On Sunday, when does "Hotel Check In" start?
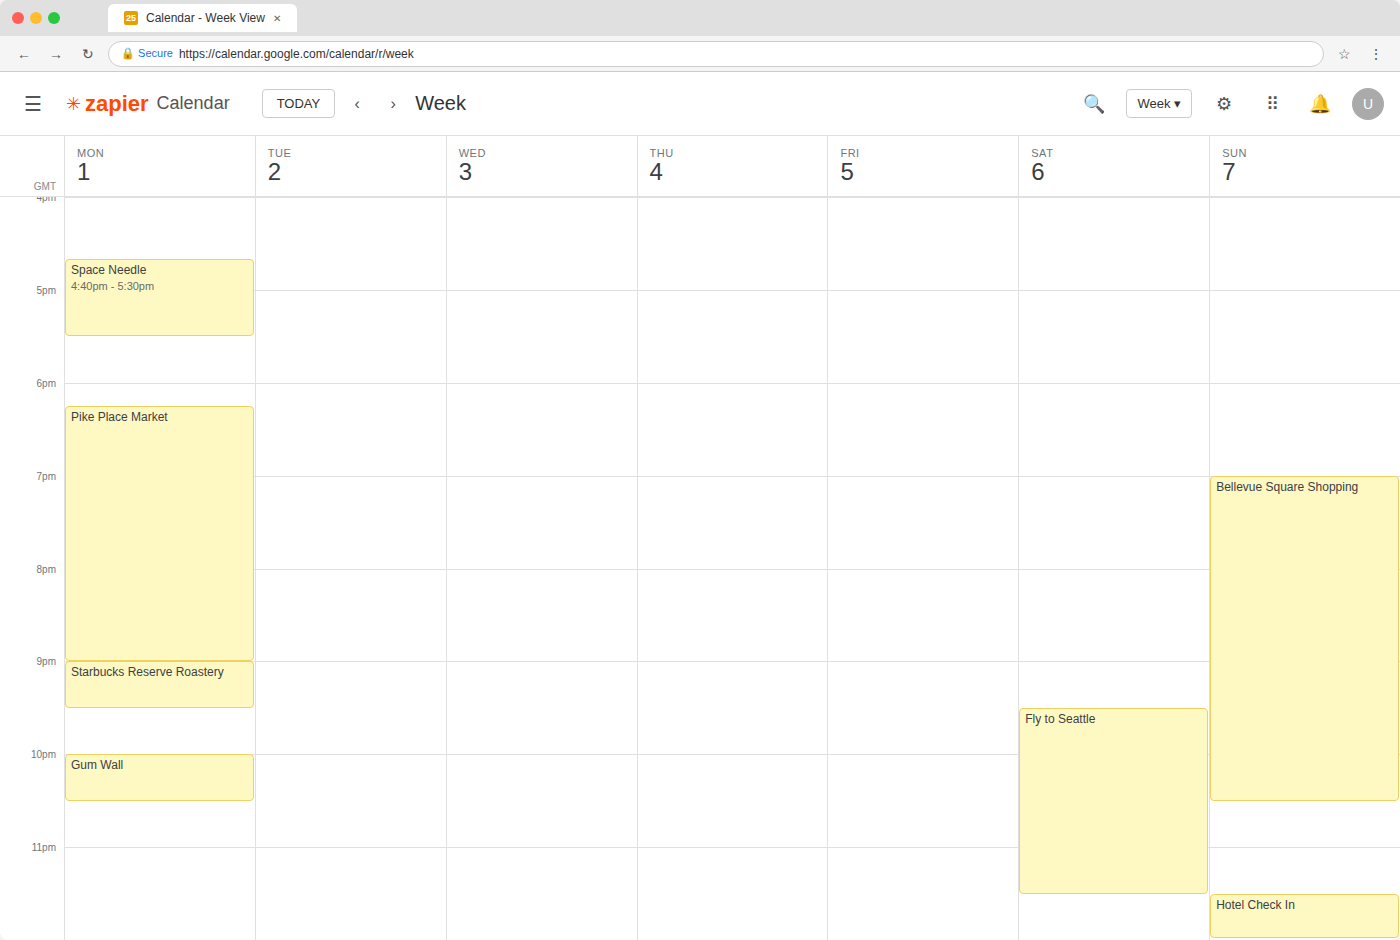
11:30 PM